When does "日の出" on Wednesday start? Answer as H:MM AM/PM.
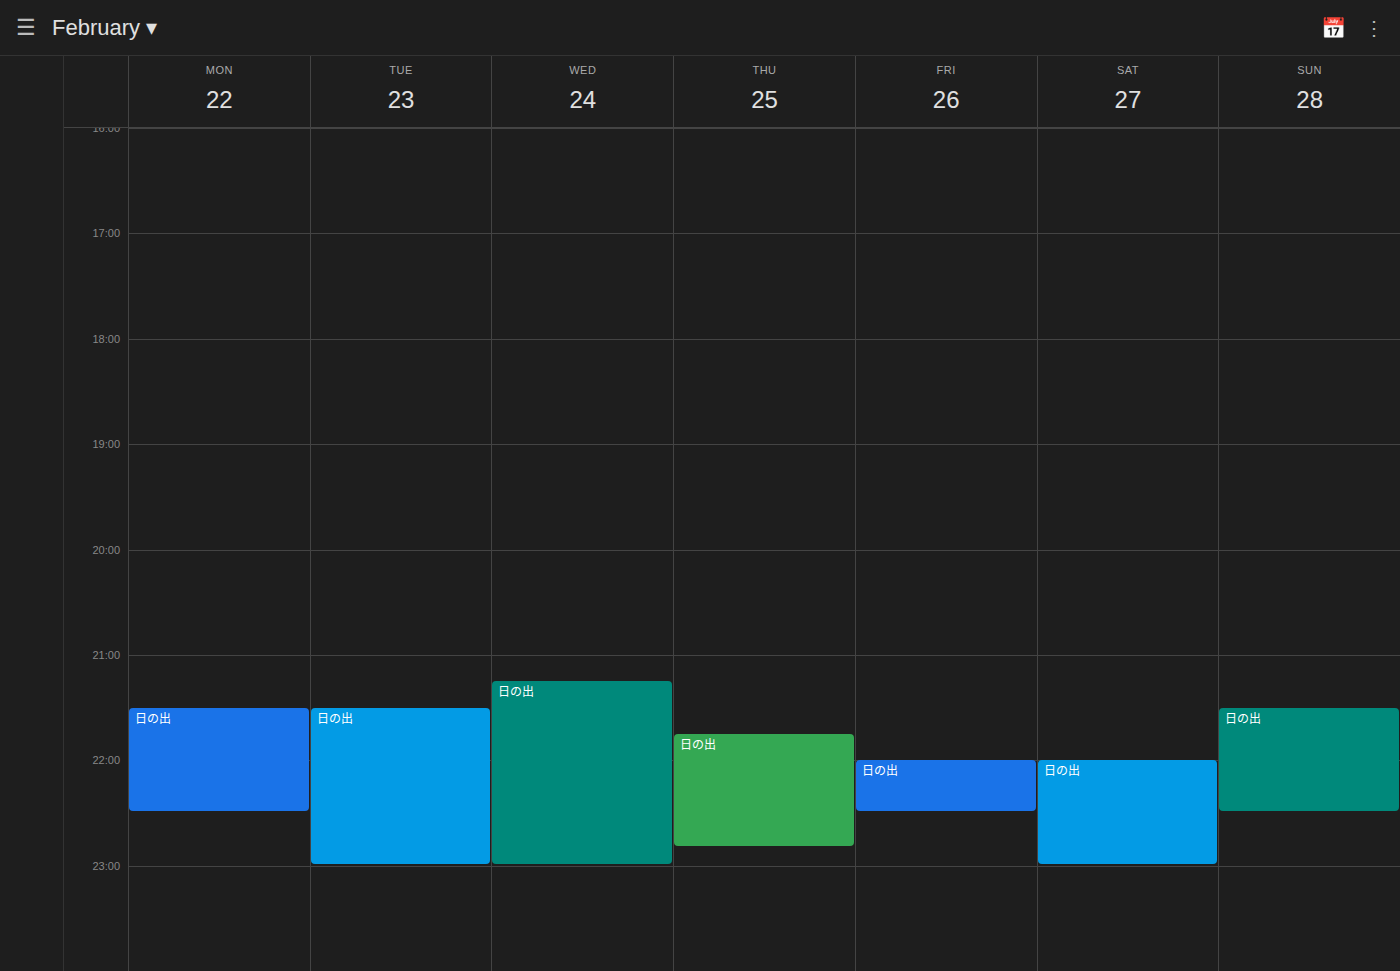
9:15 PM